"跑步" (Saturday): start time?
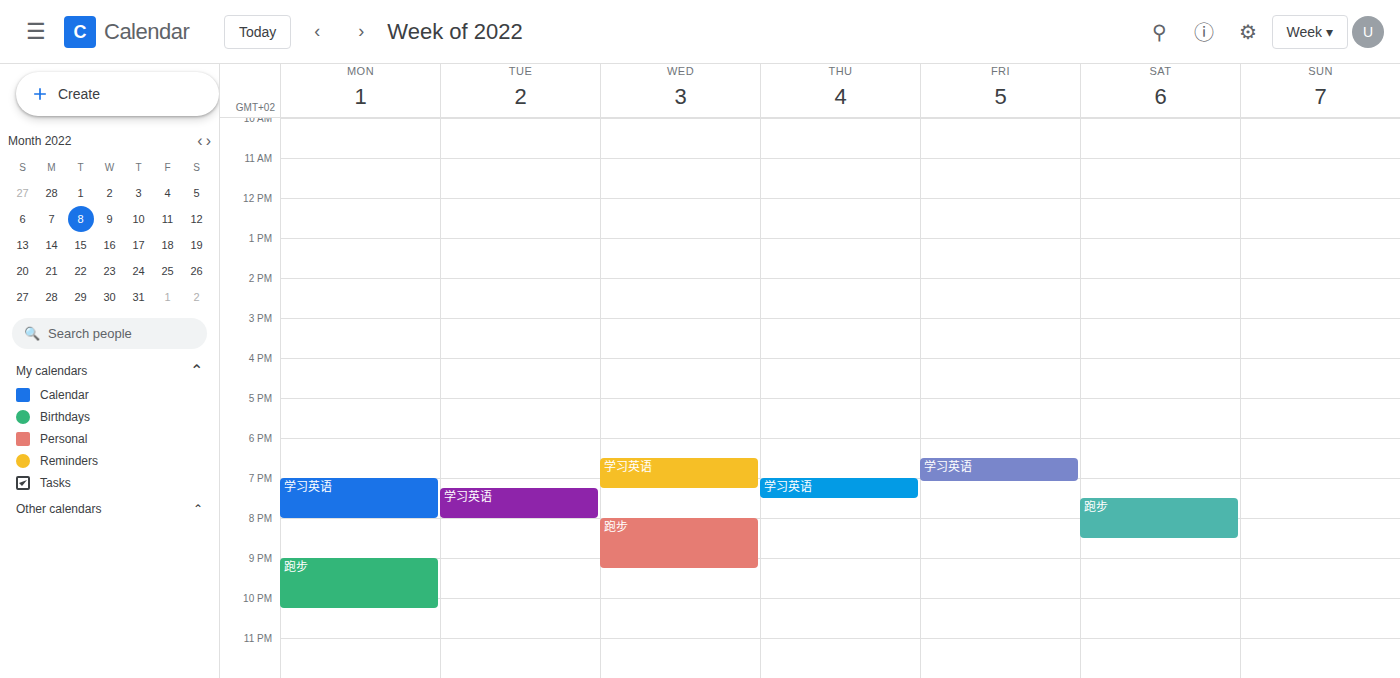
19:30